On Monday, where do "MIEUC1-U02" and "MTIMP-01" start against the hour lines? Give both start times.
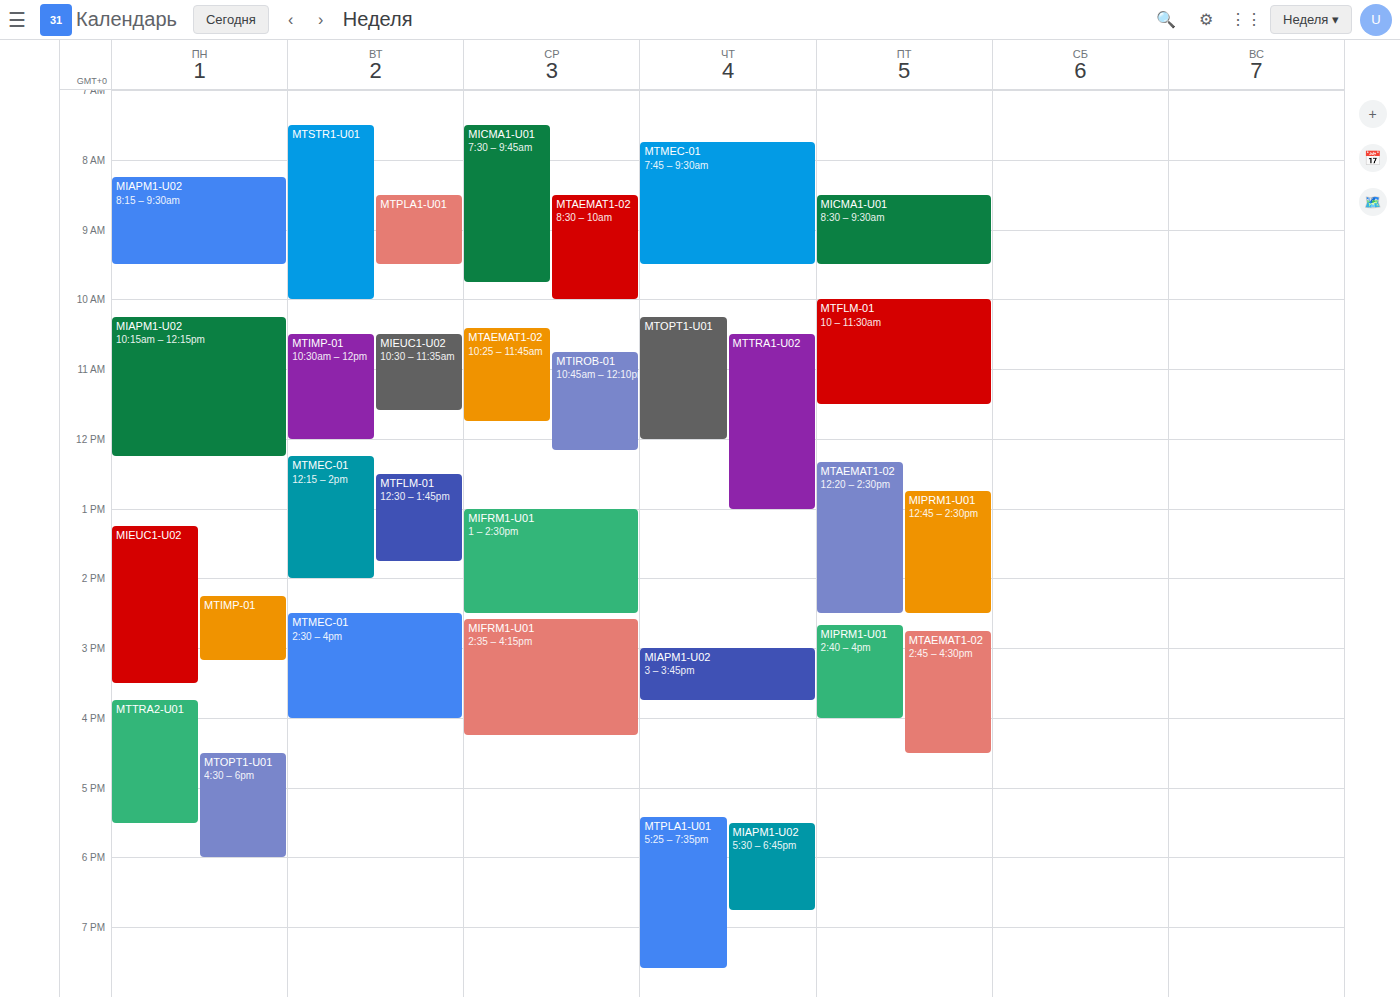
"MIEUC1-U02": 1:15 PM, neither: a quarter of the way from the 1 PM line to the 2 PM line. "MTIMP-01": 2:15 PM, neither: a quarter of the way from the 2 PM line to the 3 PM line.